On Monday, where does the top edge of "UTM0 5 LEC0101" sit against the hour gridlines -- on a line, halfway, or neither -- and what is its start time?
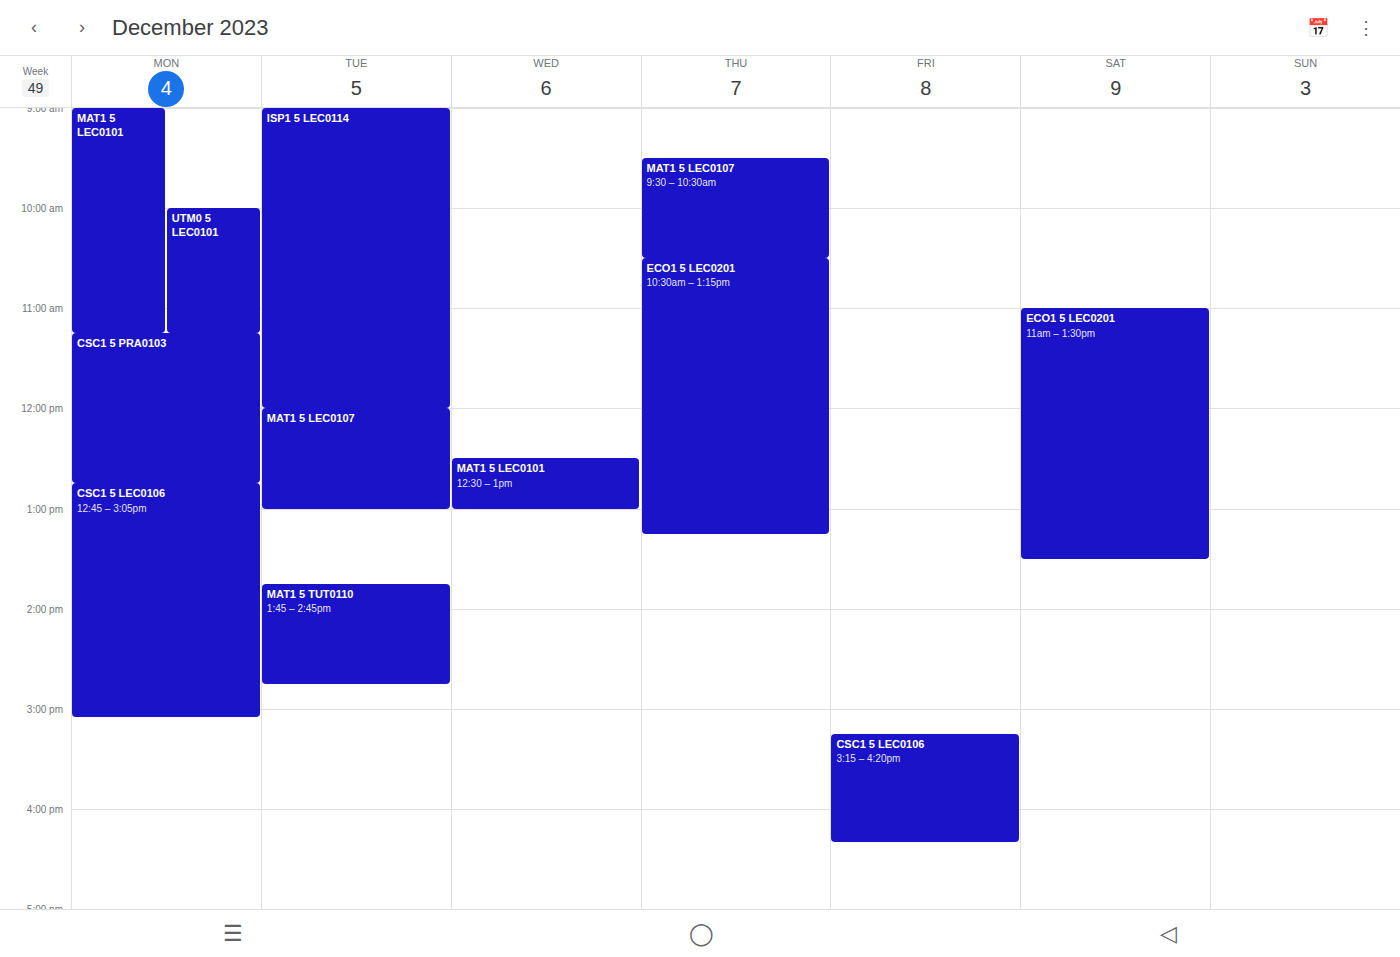
10:00 AM -- exactly on the 10 AM line.